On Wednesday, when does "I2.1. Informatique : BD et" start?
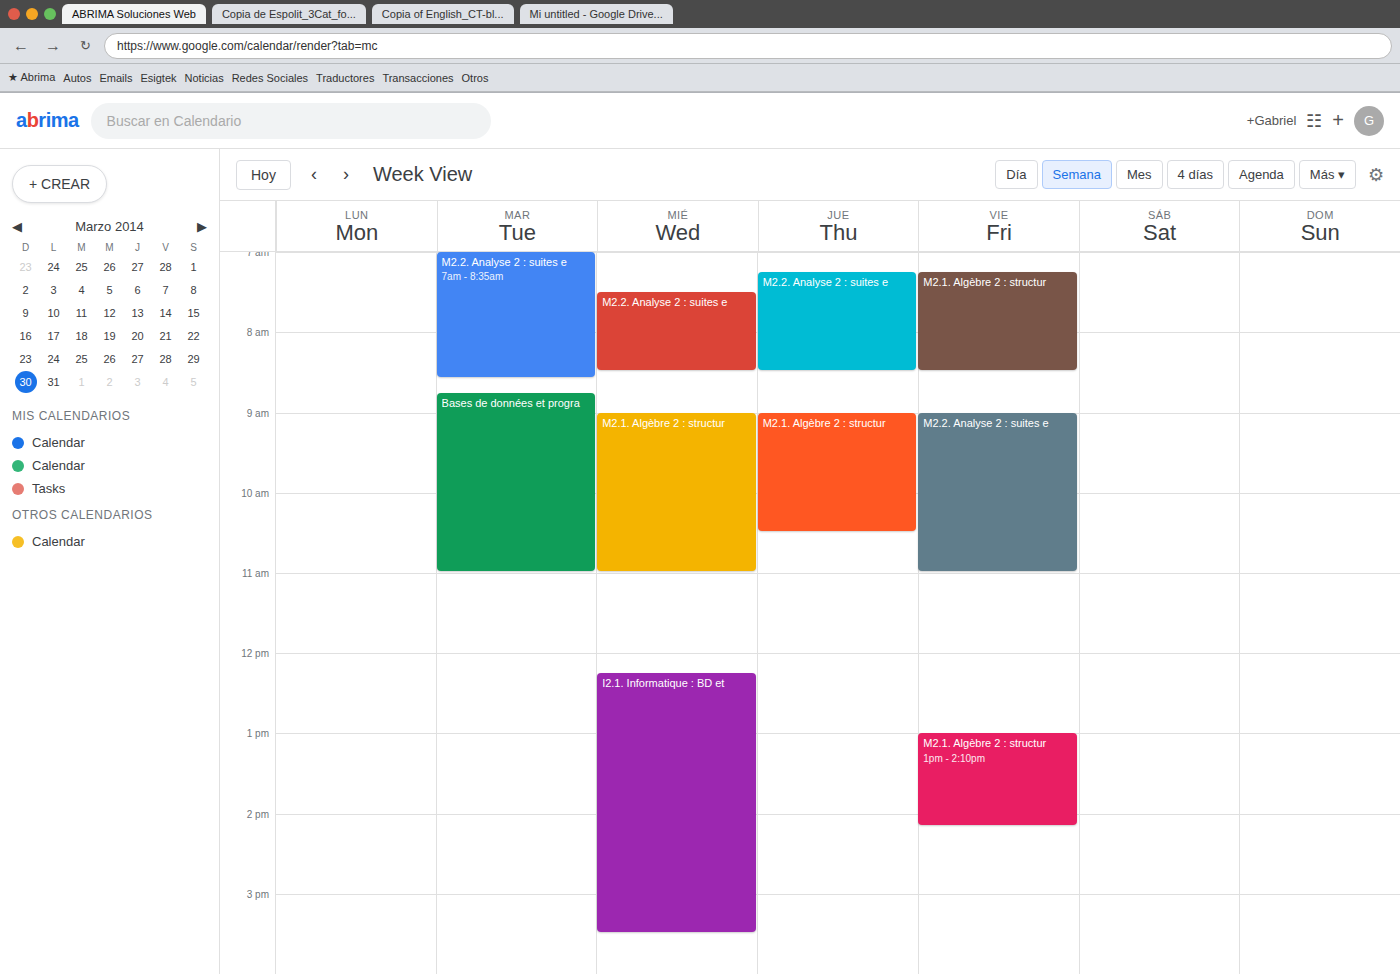
12:15